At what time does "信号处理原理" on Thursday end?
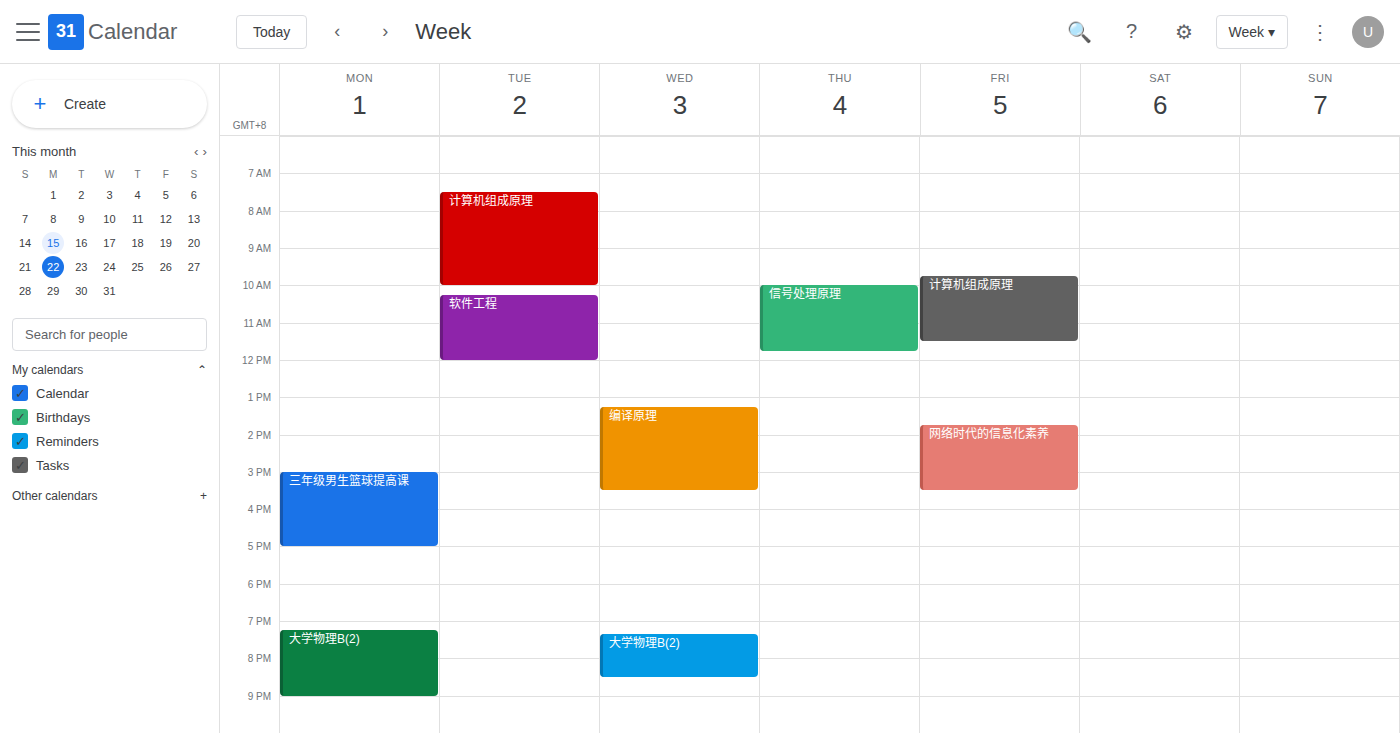
11:45 AM